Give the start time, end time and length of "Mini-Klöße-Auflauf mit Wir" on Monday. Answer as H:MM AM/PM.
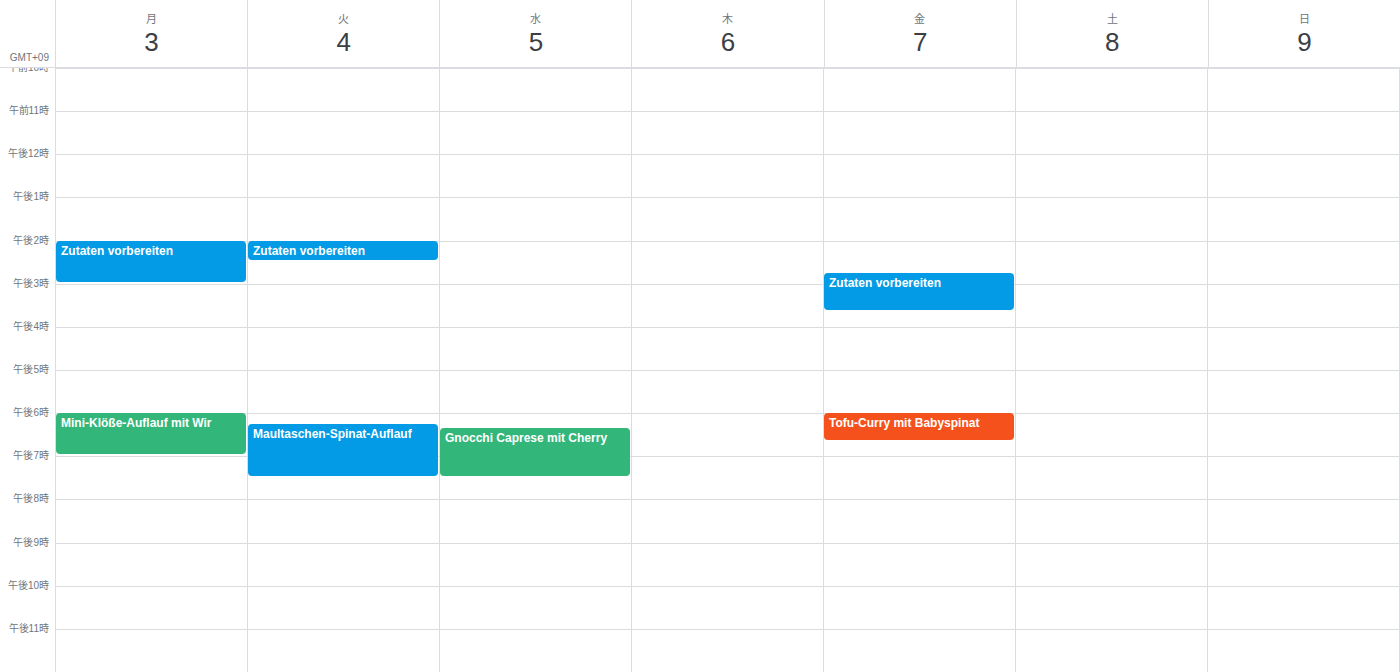
6:00 PM to 7:00 PM, 1 hour